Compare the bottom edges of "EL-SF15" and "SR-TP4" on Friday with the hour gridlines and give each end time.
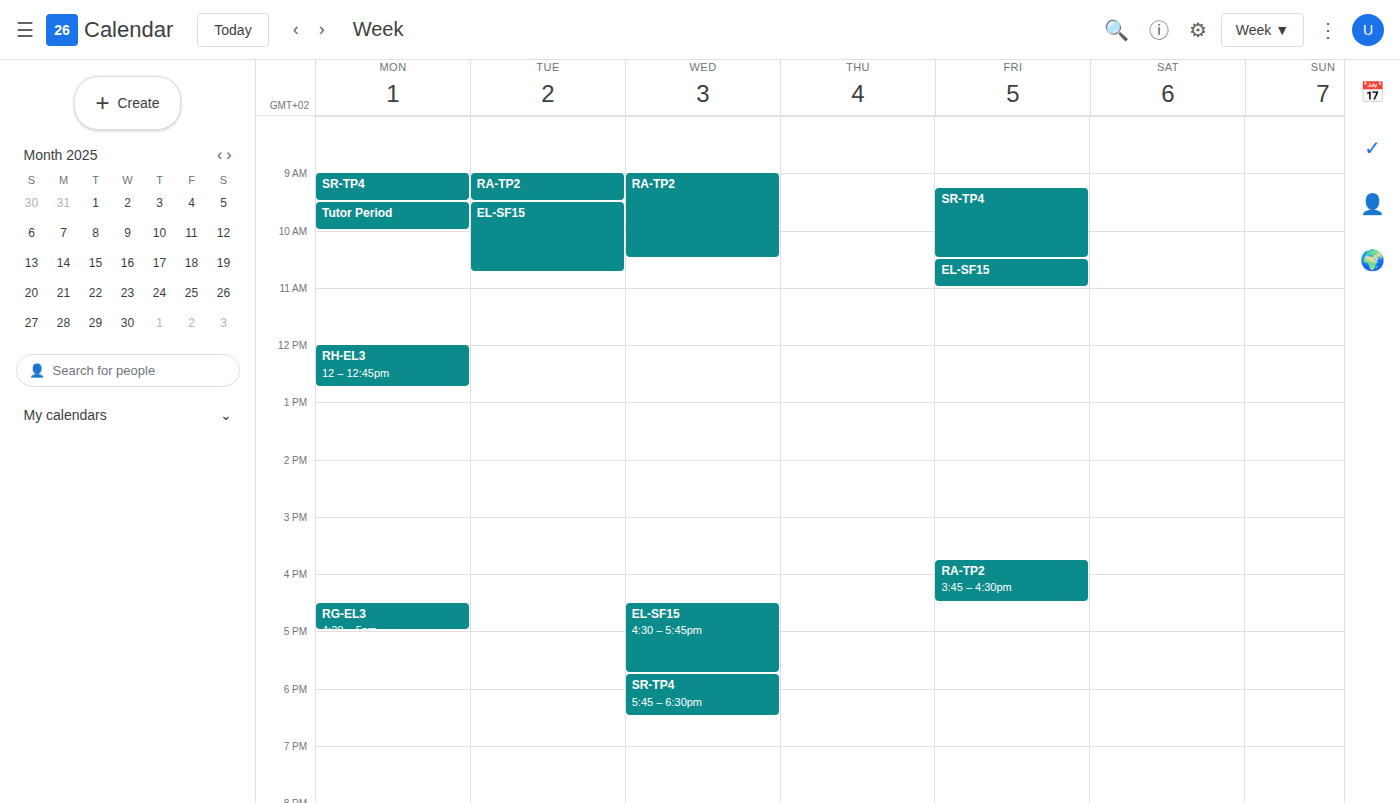
"EL-SF15": 11:00 AM, exactly on the 11 AM line. "SR-TP4": 10:30 AM, halfway between the 10 AM and 11 AM lines.